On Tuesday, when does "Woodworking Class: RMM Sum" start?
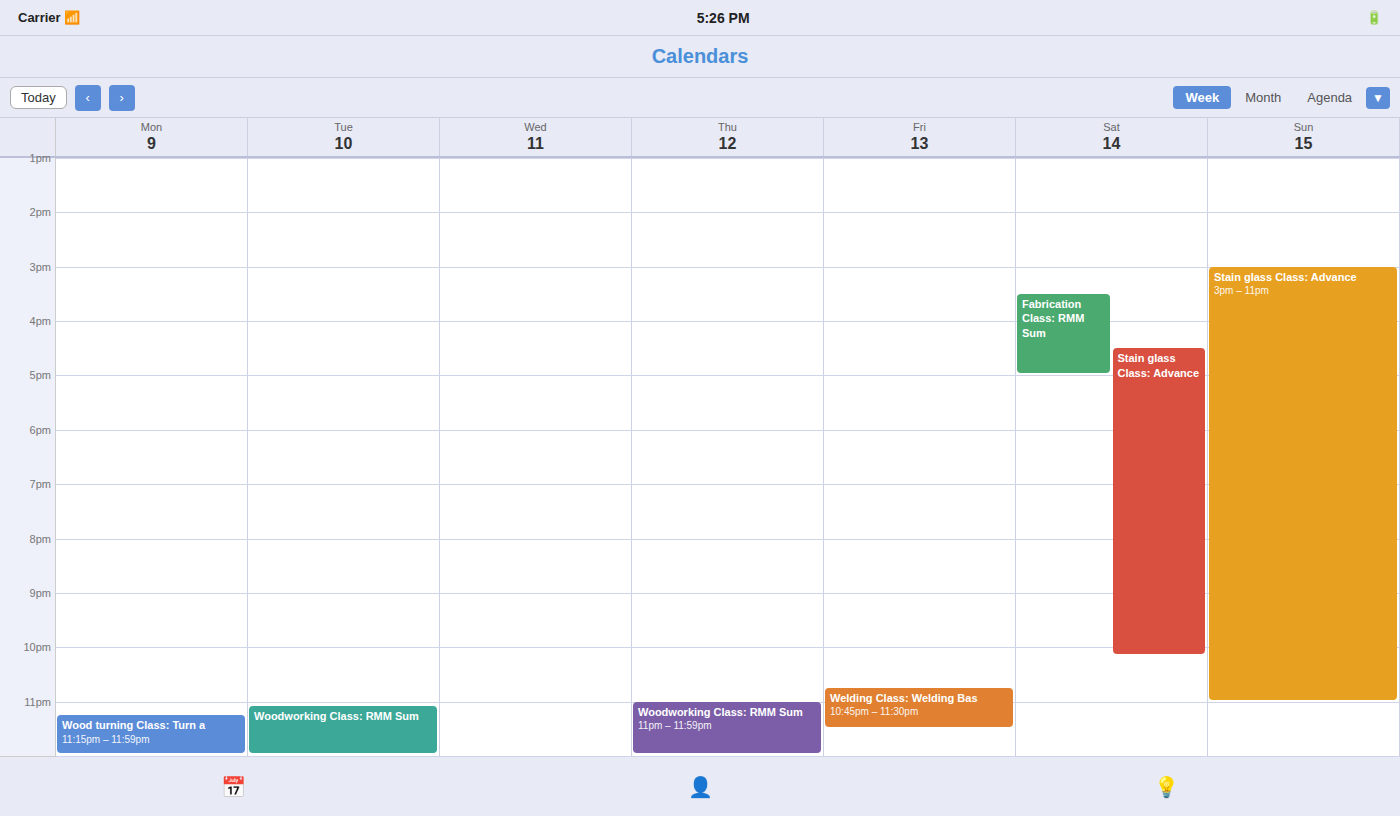
11:05 PM